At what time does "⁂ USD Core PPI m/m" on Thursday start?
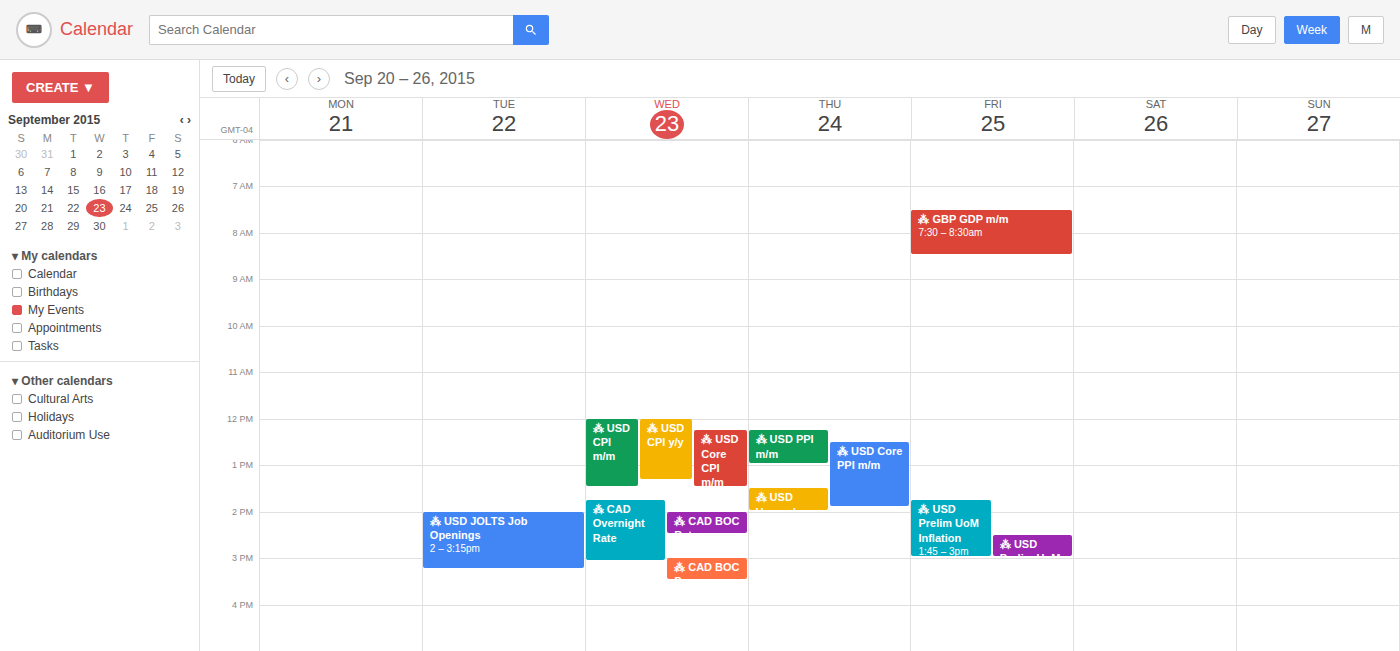
12:30 PM